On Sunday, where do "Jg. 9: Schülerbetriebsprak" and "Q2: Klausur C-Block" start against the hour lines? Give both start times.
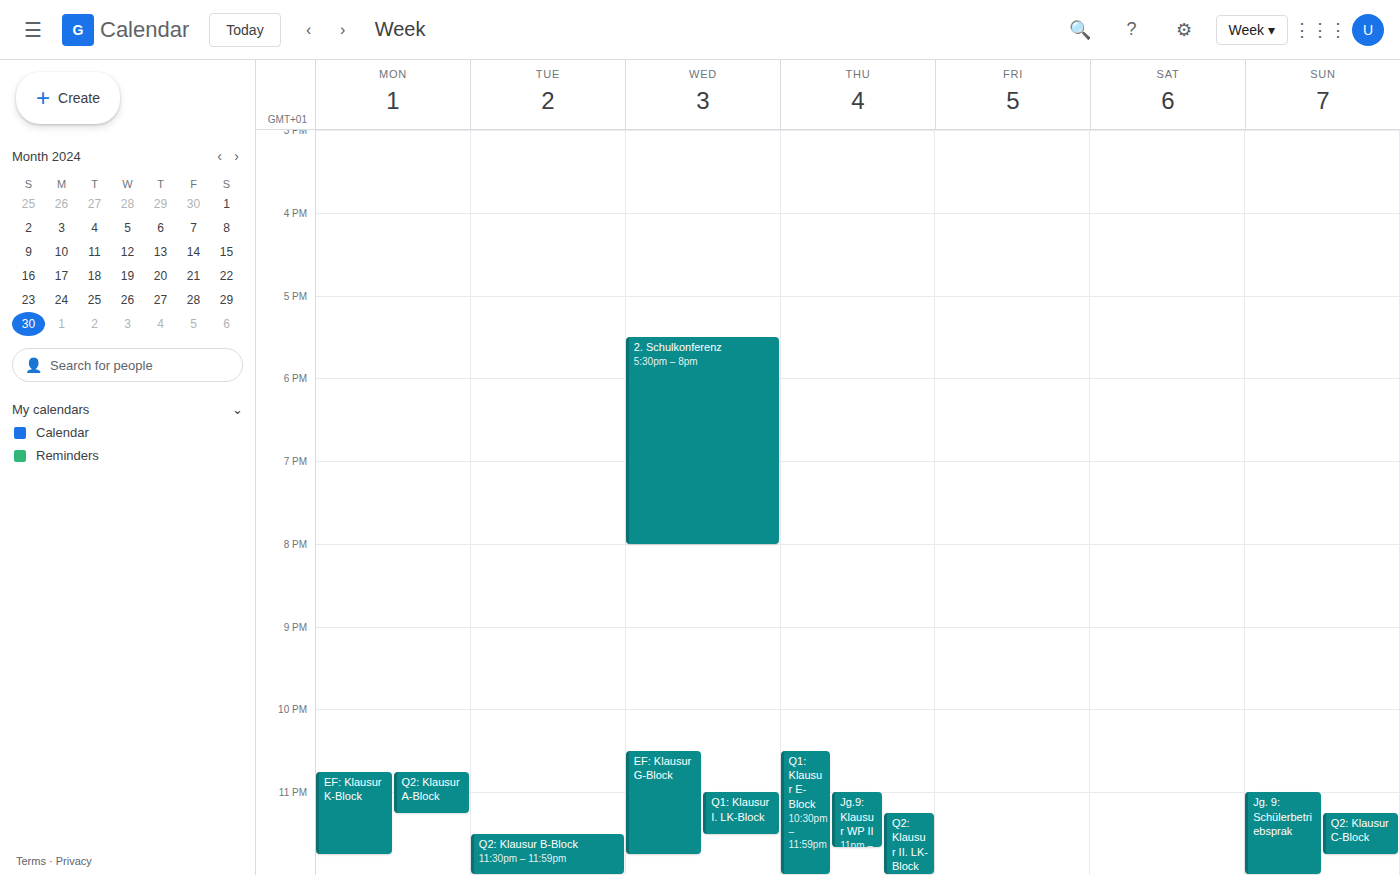
"Jg. 9: Schülerbetriebsprak": 11:00 PM, exactly on the 11 PM line. "Q2: Klausur C-Block": 11:15 PM, neither: a quarter of the way from the 11 PM line to the 12 AM line.